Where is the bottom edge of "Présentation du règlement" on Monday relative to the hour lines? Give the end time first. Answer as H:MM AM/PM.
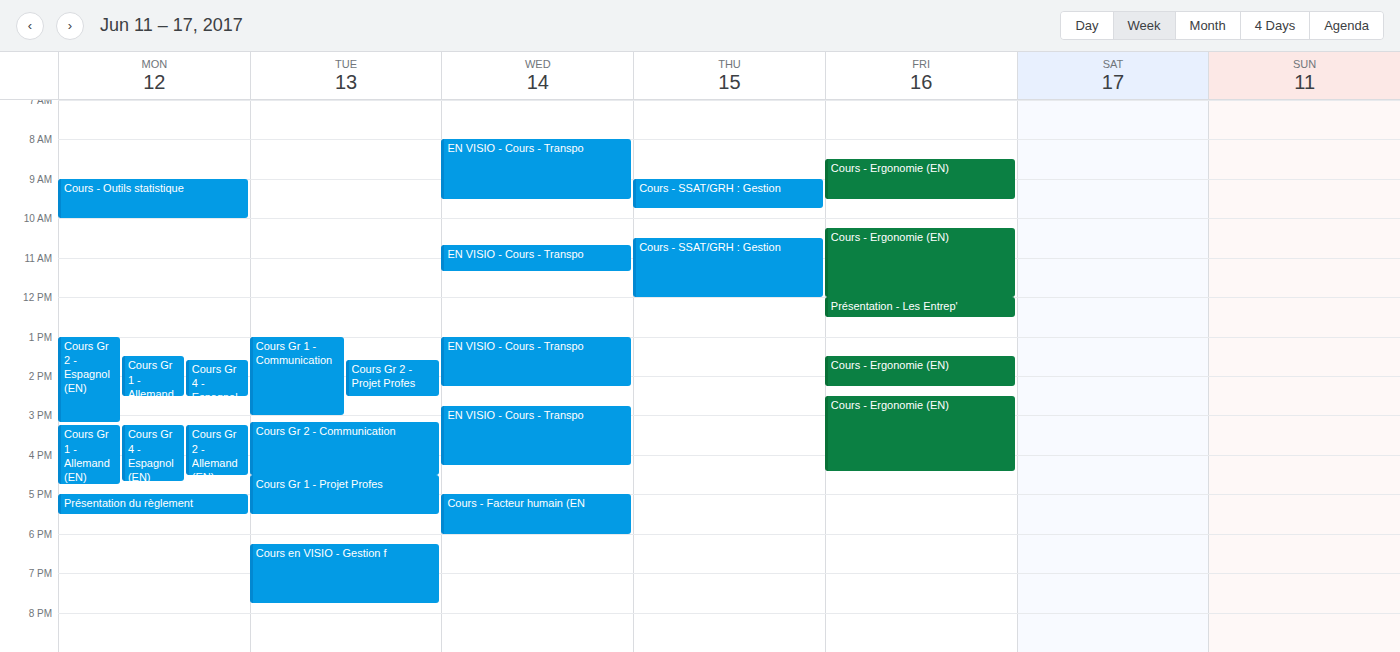
5:30 PM -- halfway between the 5 PM and 6 PM lines.